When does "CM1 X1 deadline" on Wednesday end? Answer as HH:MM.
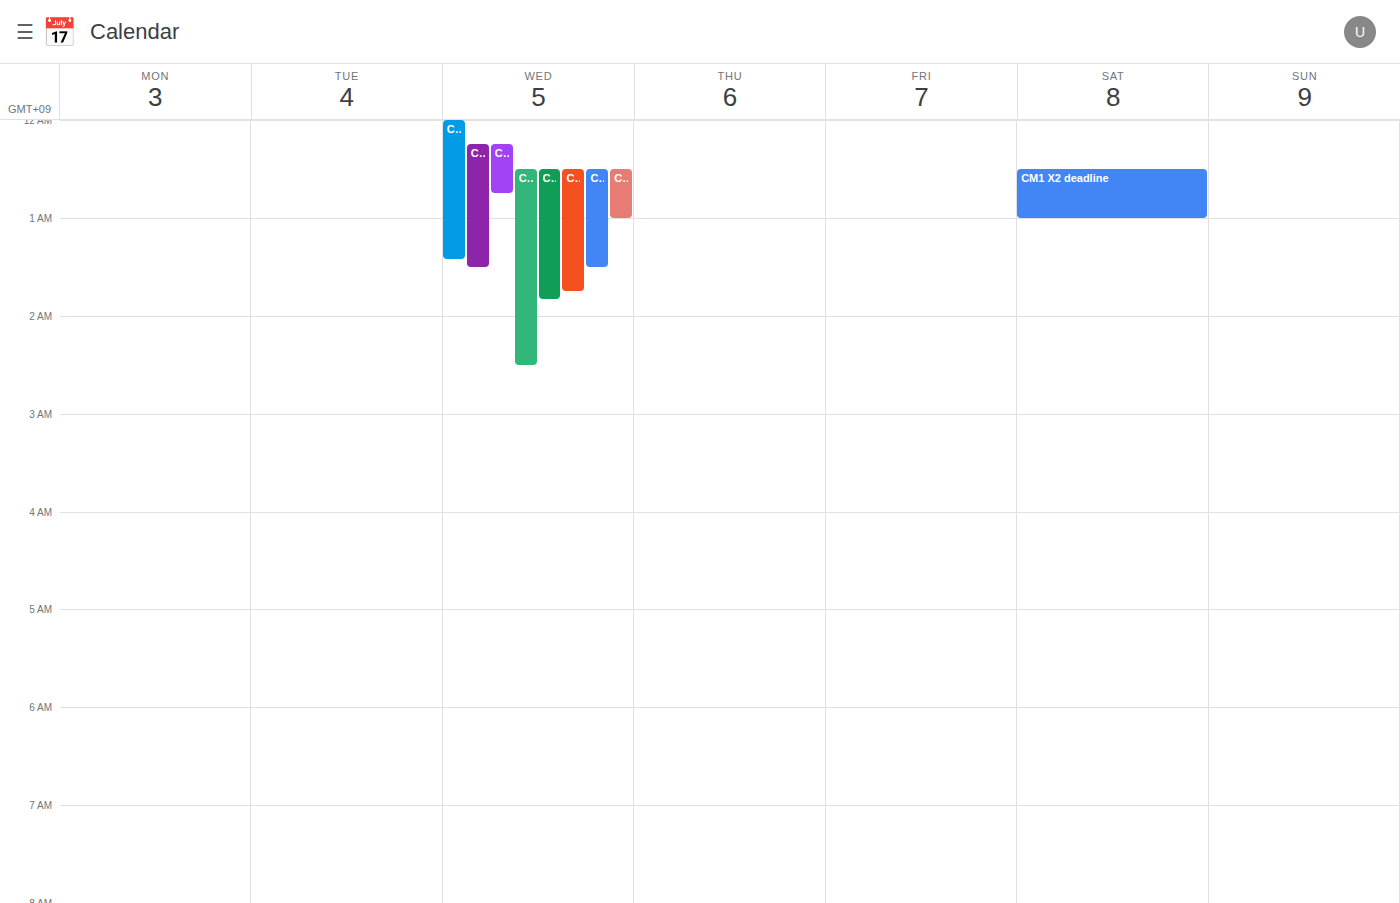
01:45